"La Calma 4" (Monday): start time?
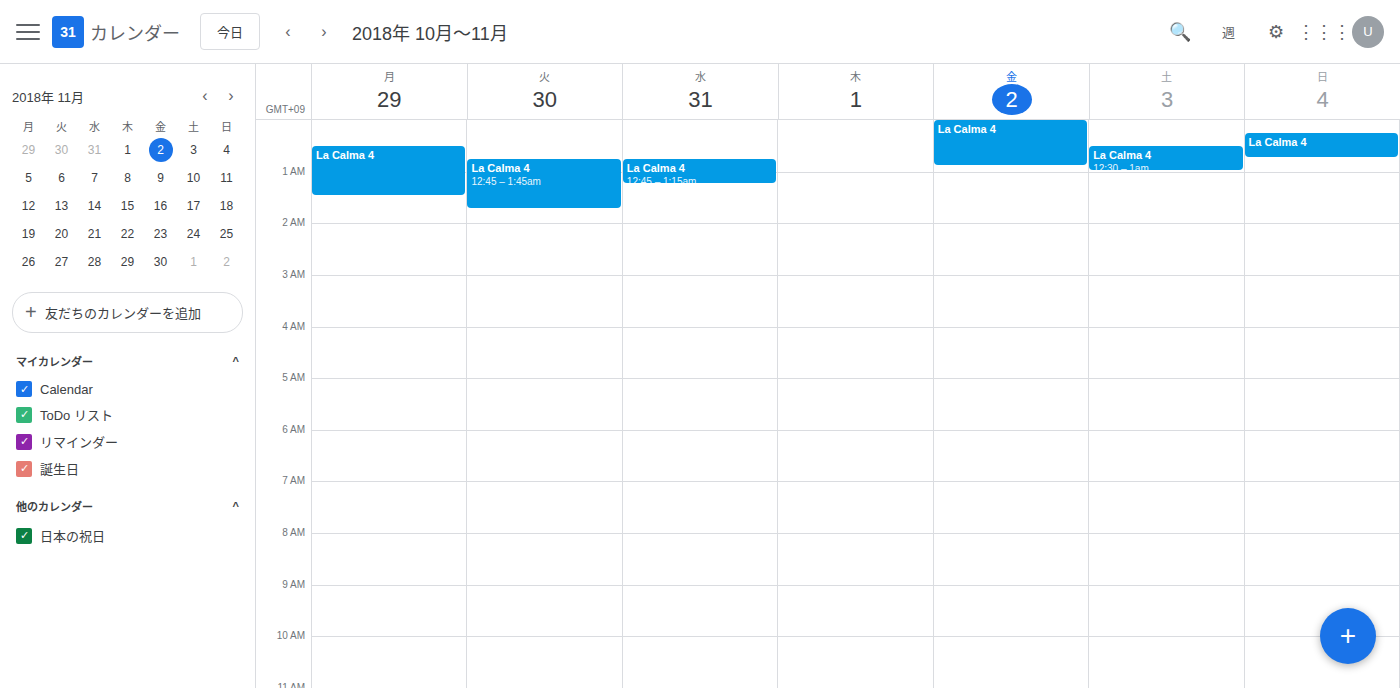
12:30 AM